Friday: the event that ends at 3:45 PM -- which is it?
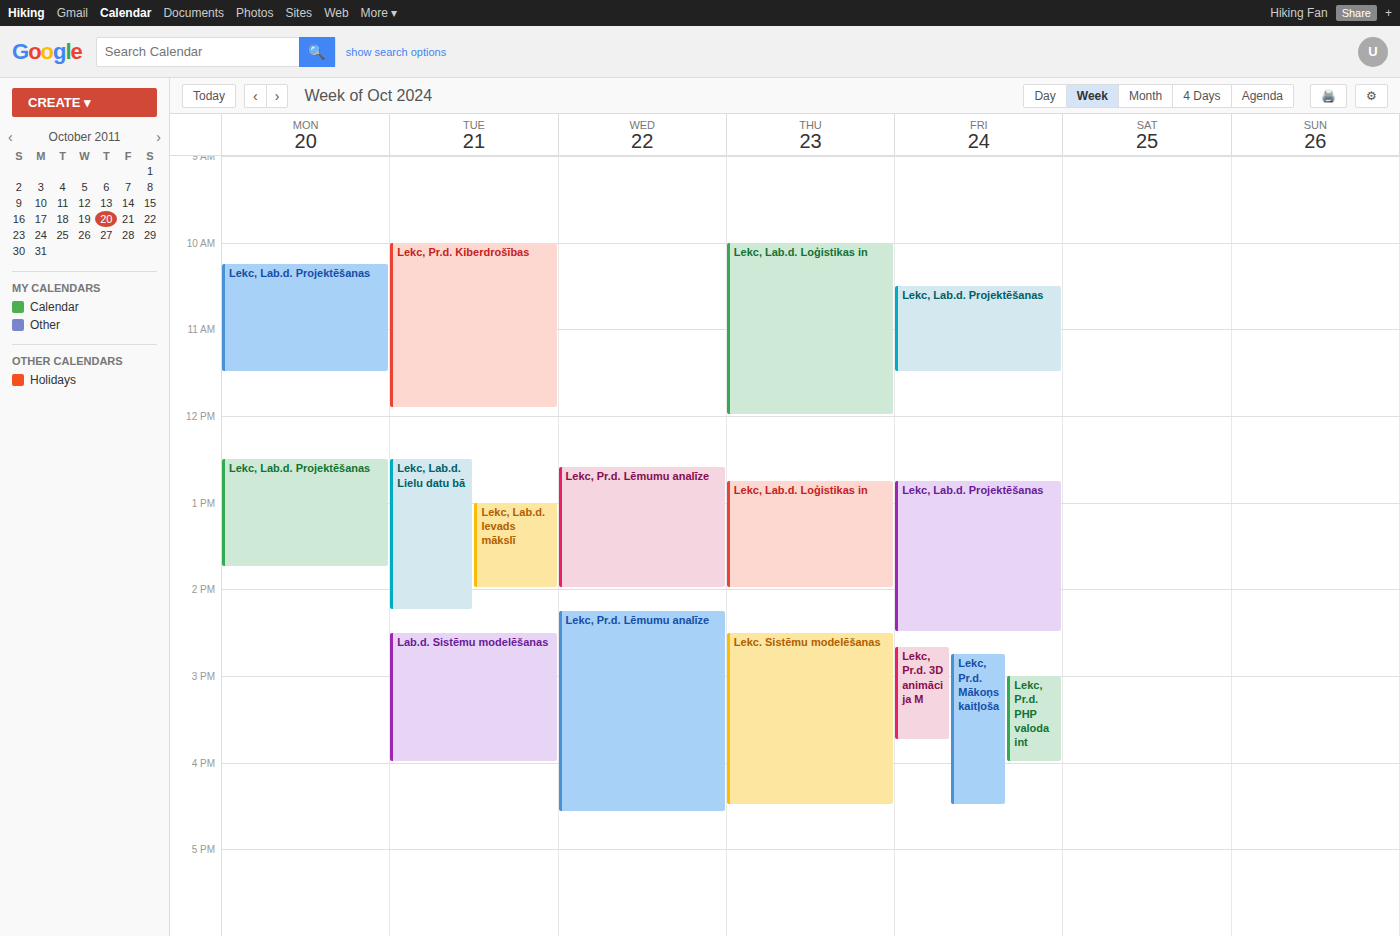
"Lekc, Pr.d. 3D animācija M"